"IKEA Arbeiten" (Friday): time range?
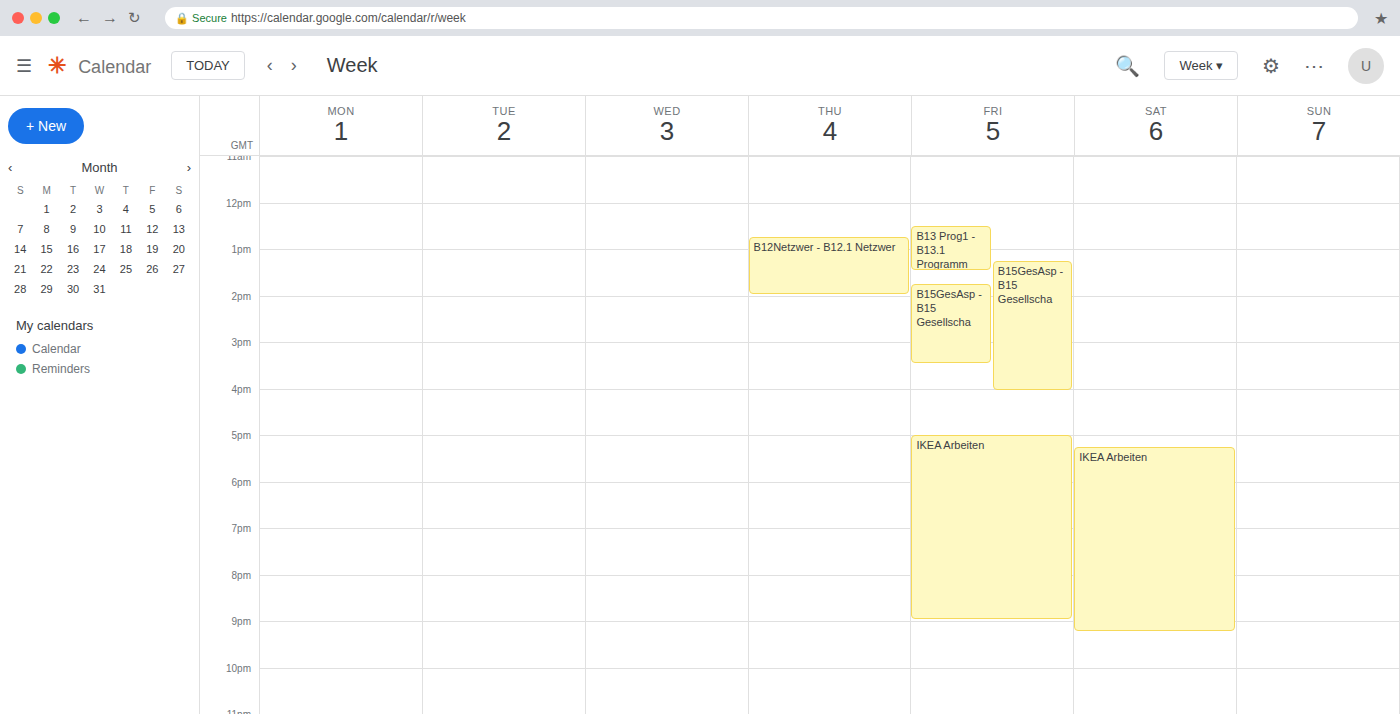
5:00 PM to 9:00 PM